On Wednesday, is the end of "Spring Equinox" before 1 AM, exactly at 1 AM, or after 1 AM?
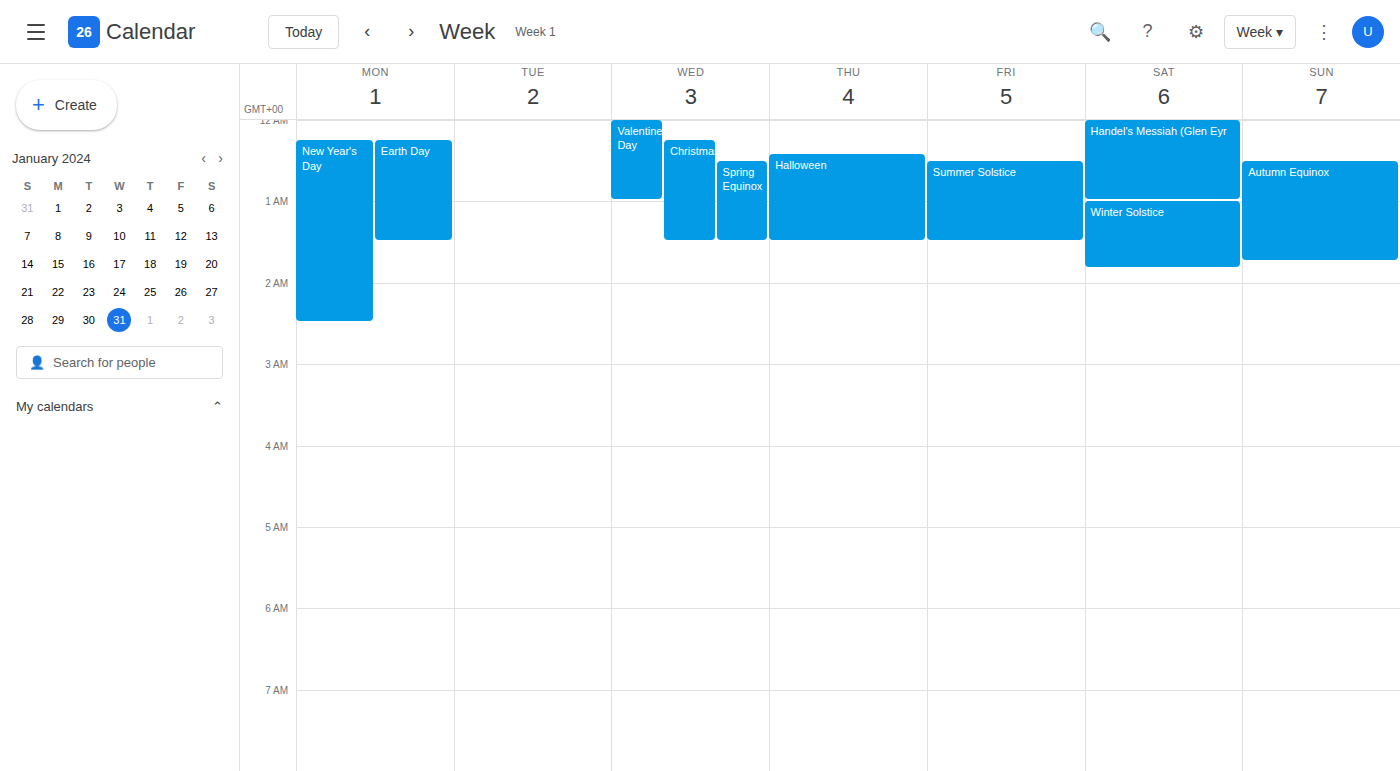
1:30 AM -- after 1 AM, 30 minutes below the 1 AM line.